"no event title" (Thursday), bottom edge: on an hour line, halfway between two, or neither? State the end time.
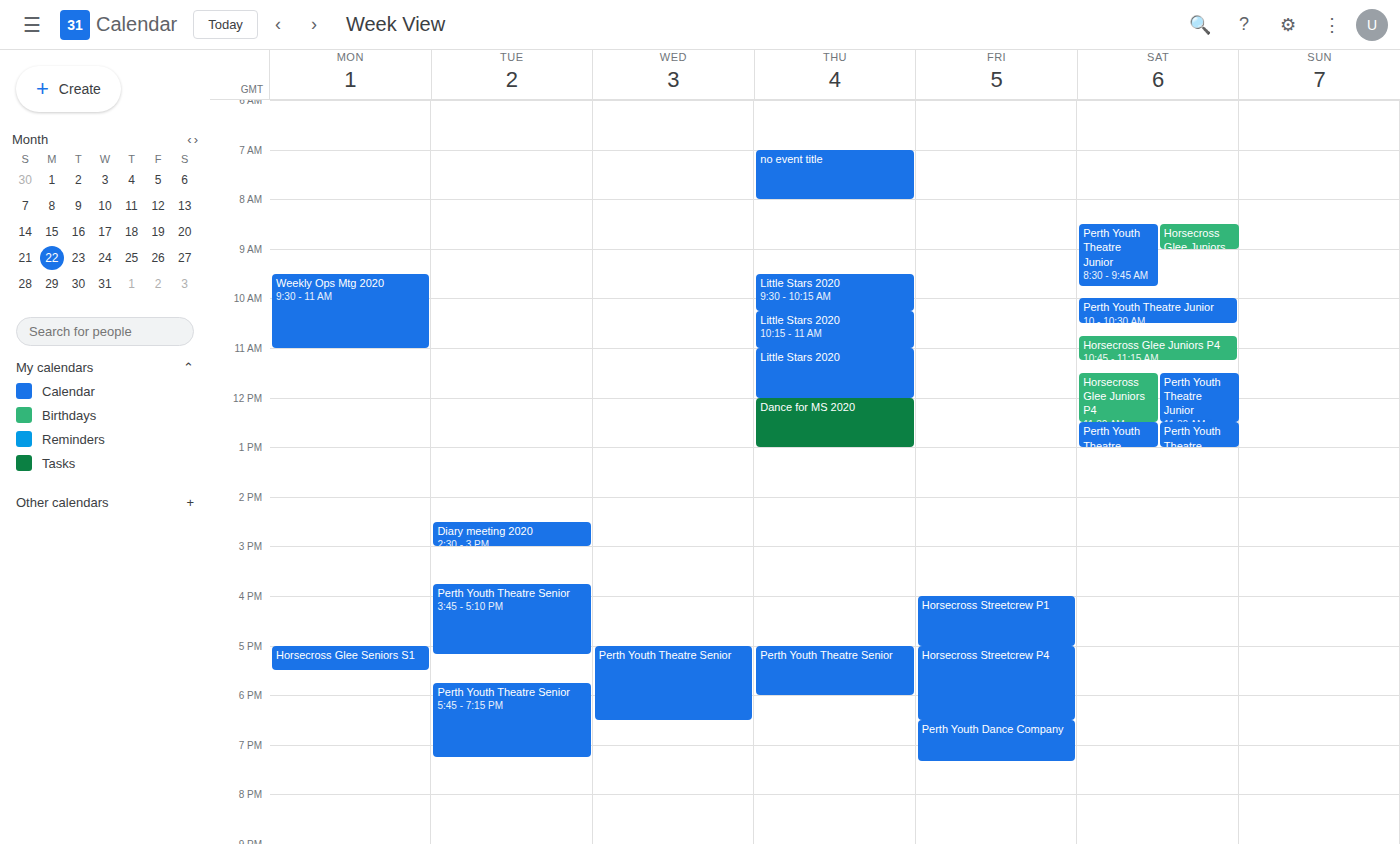
8:00 AM -- exactly on the 8 AM line.